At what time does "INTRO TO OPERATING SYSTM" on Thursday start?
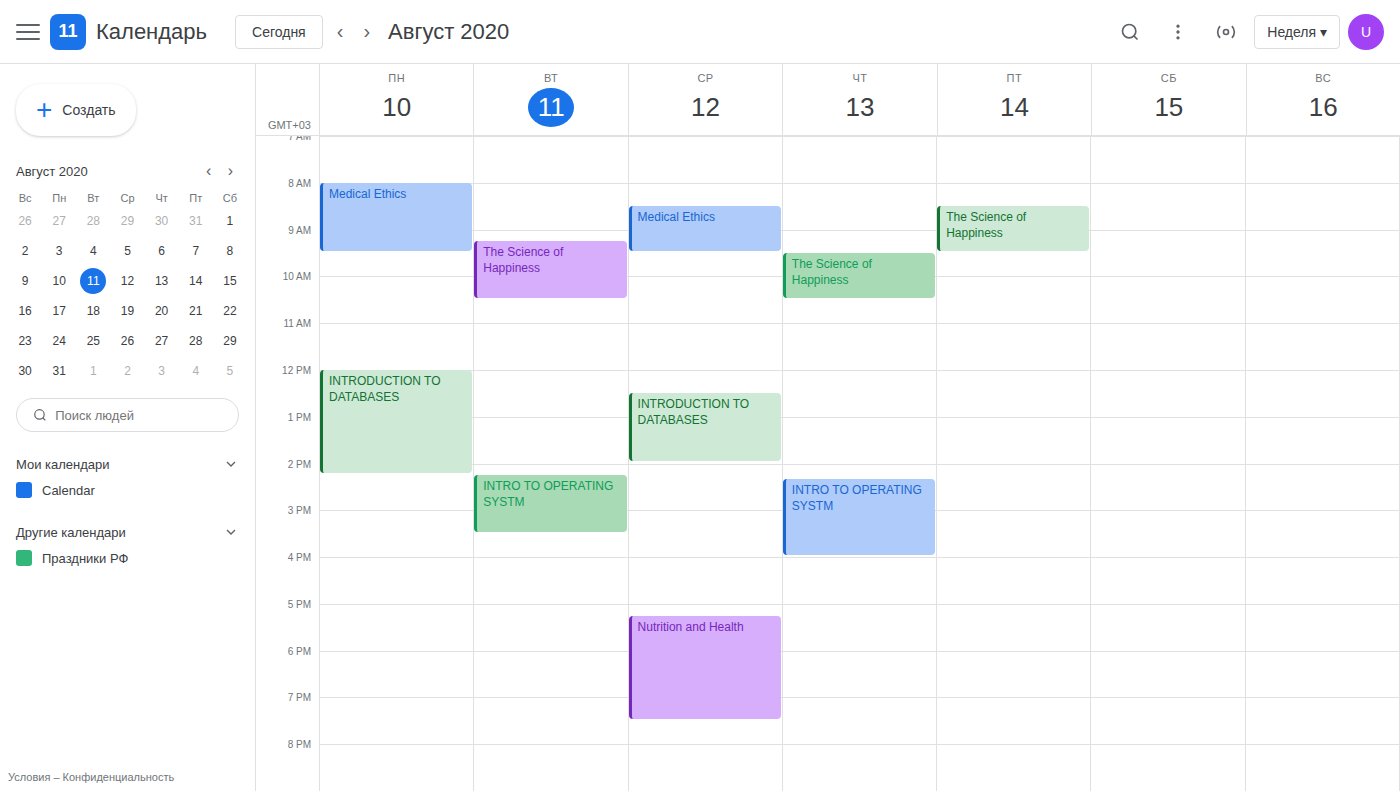
14:20